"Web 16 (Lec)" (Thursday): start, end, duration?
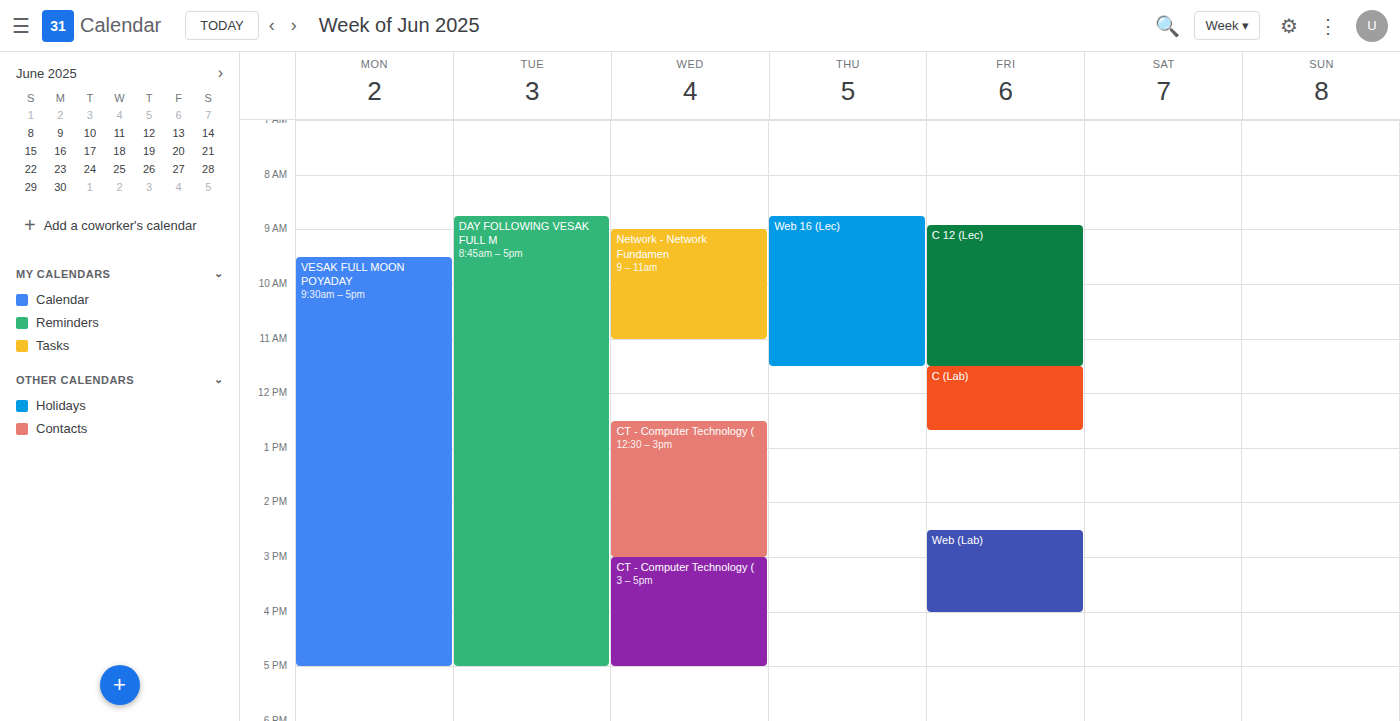
8:45 AM to 11:30 AM, 2 hours 45 minutes